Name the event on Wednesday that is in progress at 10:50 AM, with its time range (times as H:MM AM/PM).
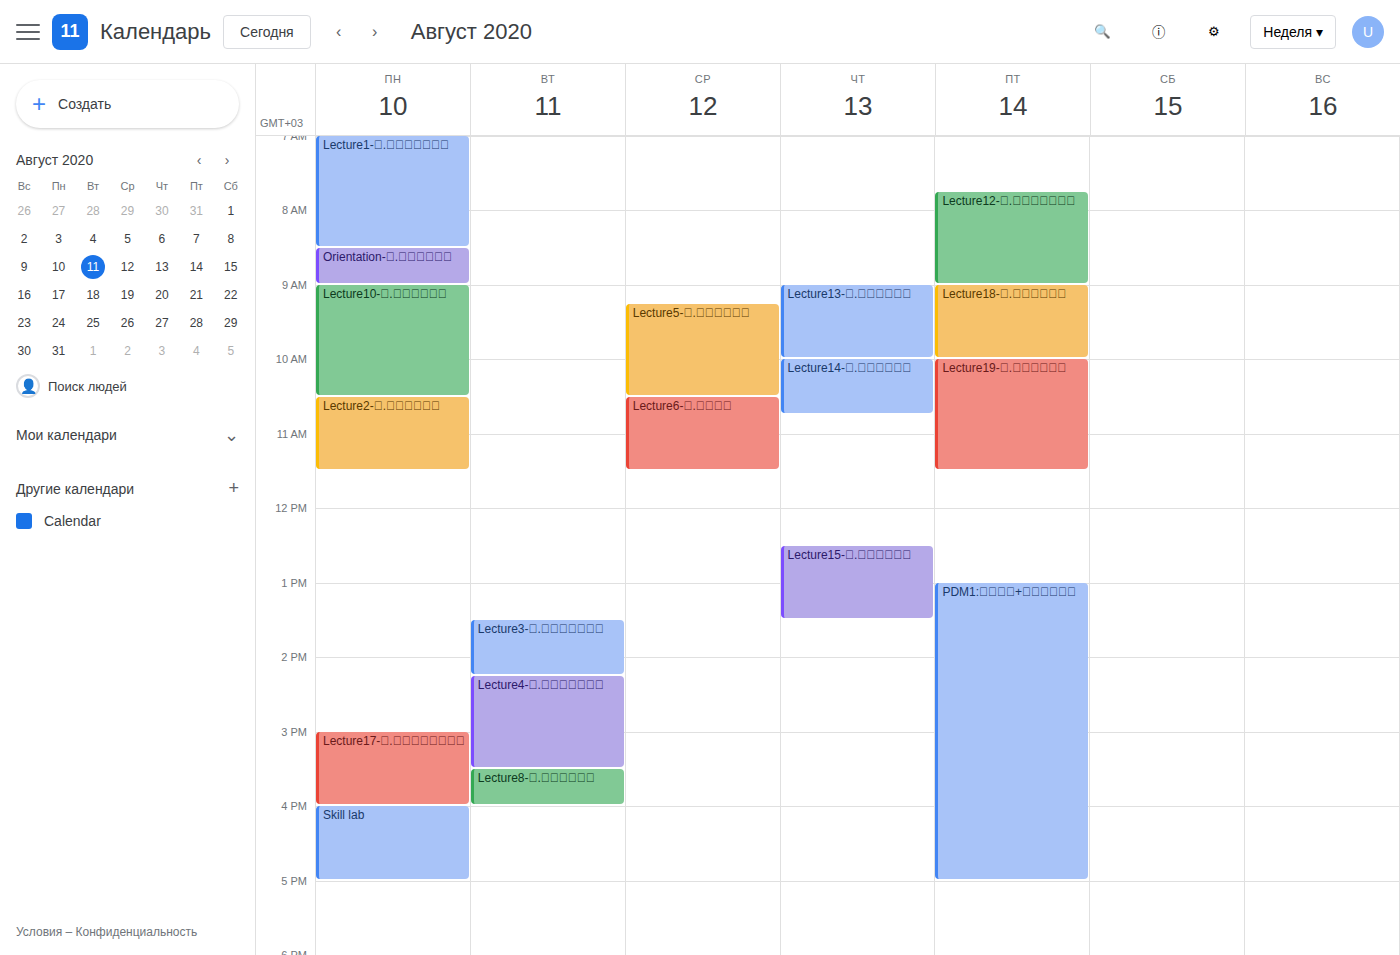
"Lecture6-อ.นพดล", 10:30 AM to 11:30 AM